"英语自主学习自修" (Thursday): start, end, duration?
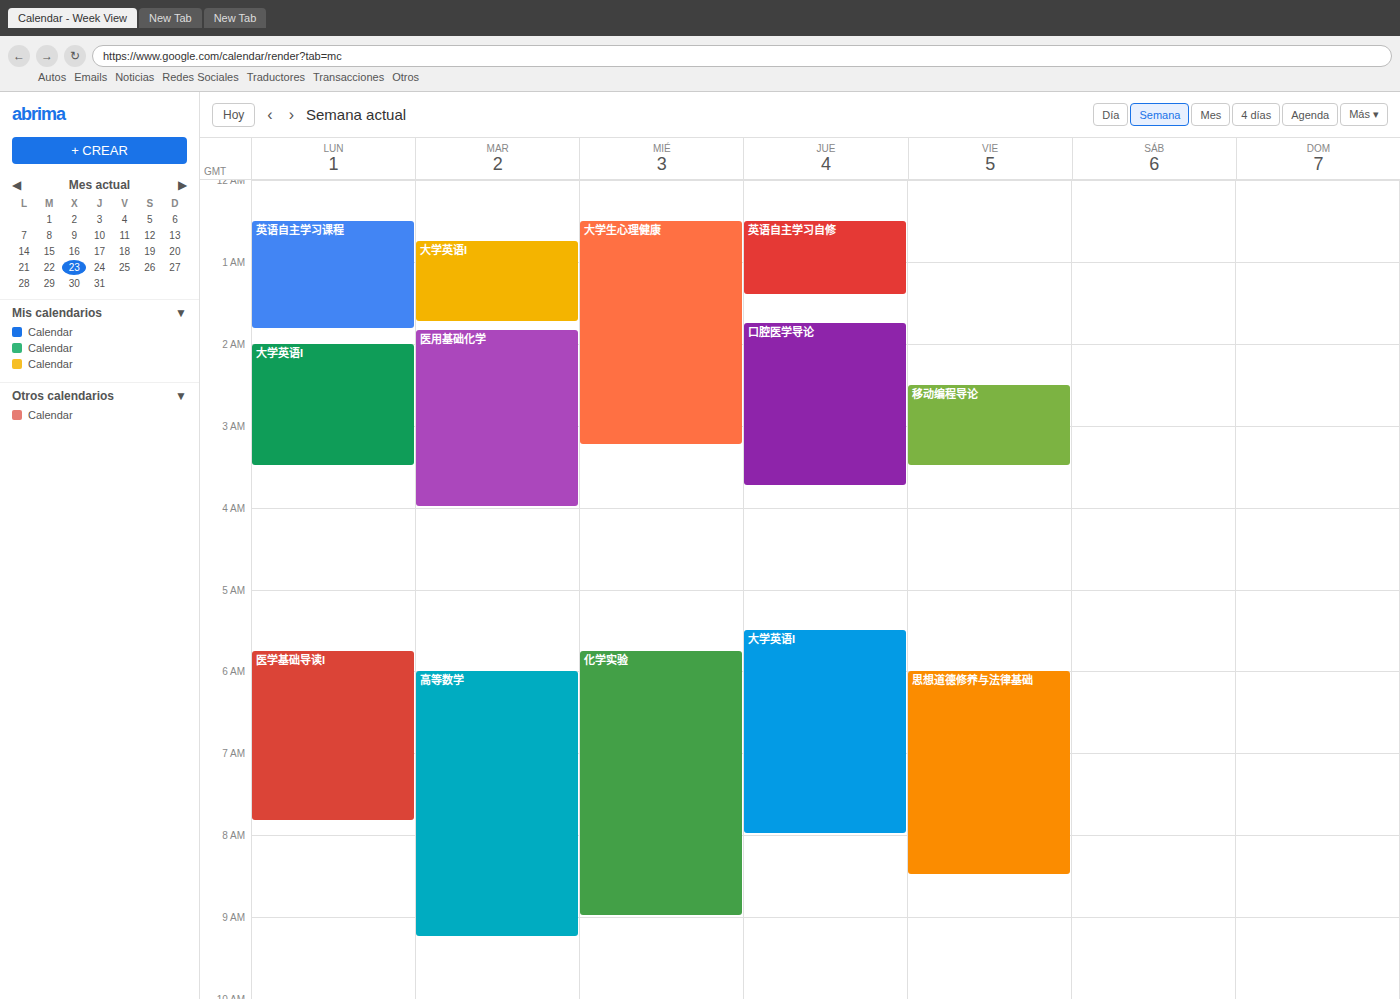
00:30 to 01:25, 55 minutes